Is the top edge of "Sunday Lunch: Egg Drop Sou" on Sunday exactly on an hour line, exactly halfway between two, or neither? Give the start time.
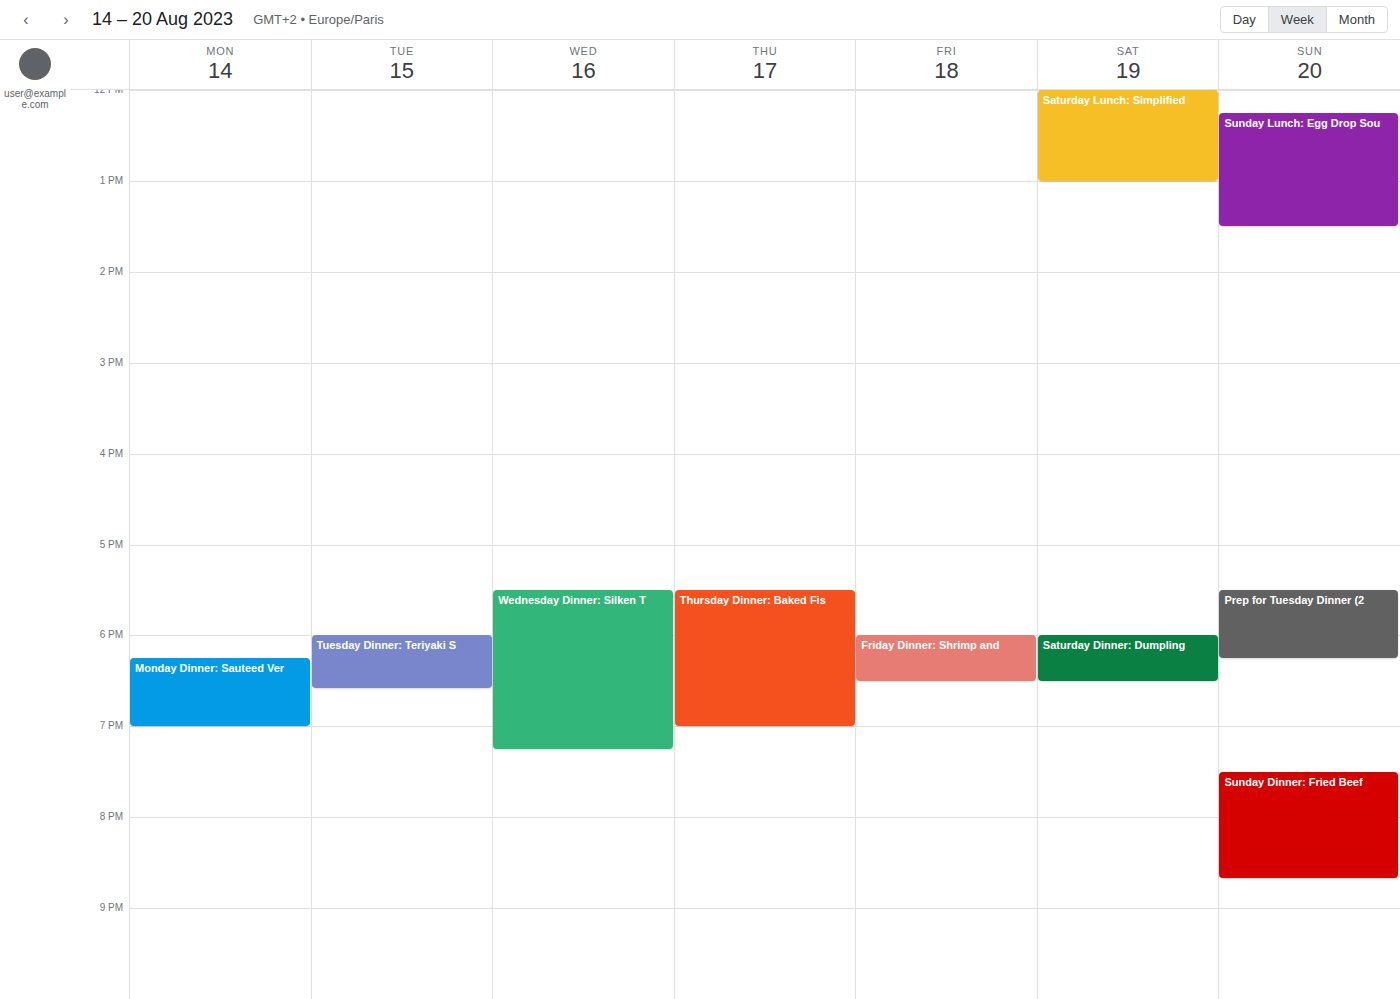
12:15 PM -- neither: a quarter of the way from the 12 PM line to the 1 PM line.